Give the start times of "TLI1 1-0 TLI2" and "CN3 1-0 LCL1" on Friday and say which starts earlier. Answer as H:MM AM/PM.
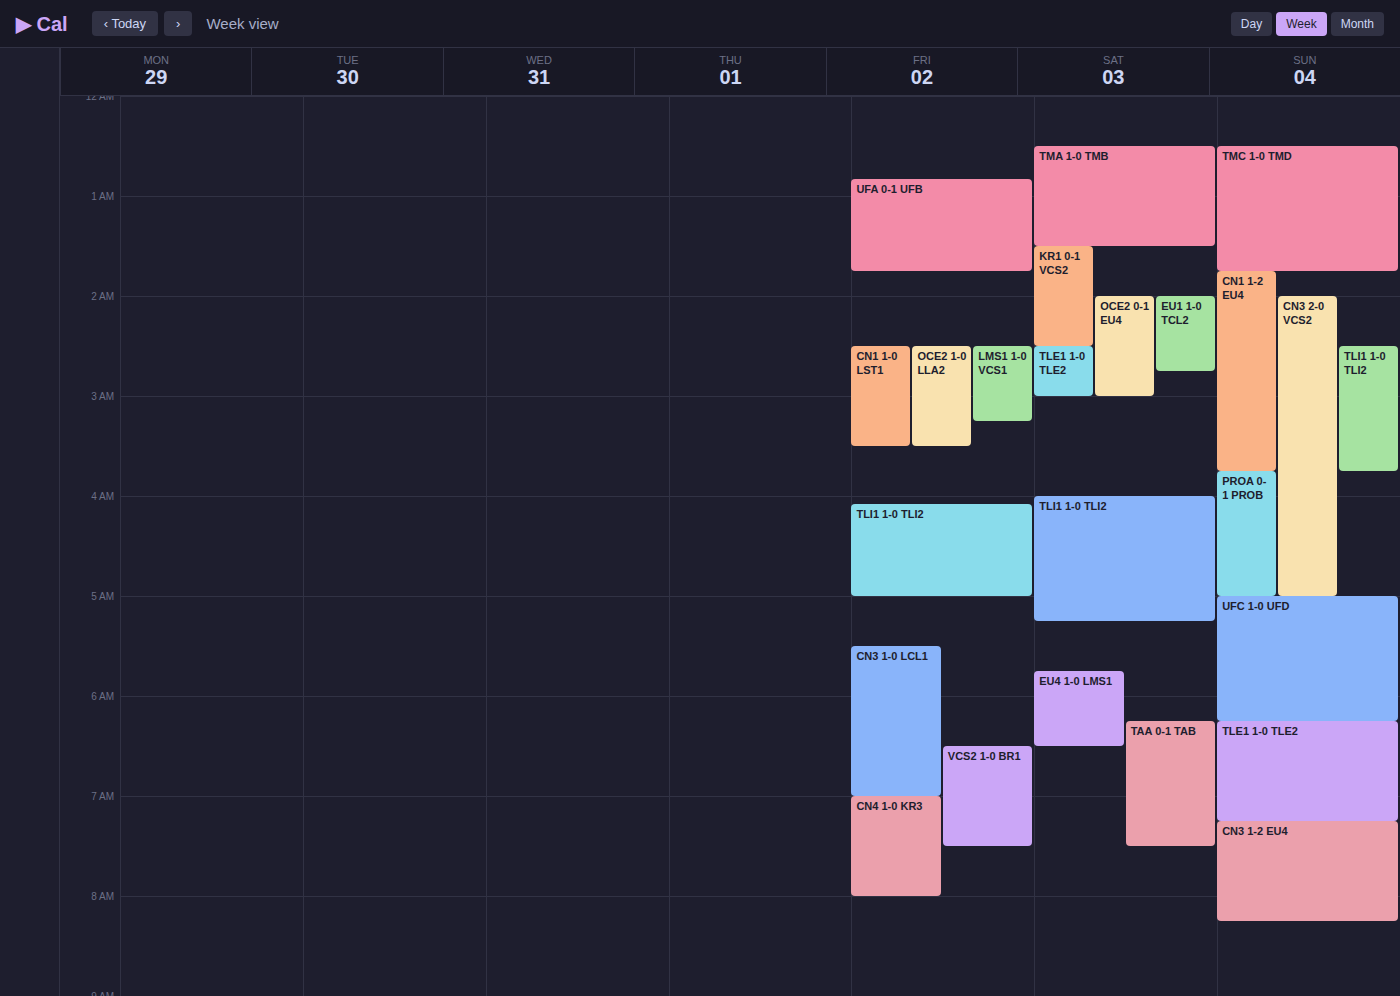
"TLI1 1-0 TLI2" 4:05 AM; "CN3 1-0 LCL1" 5:30 AM.